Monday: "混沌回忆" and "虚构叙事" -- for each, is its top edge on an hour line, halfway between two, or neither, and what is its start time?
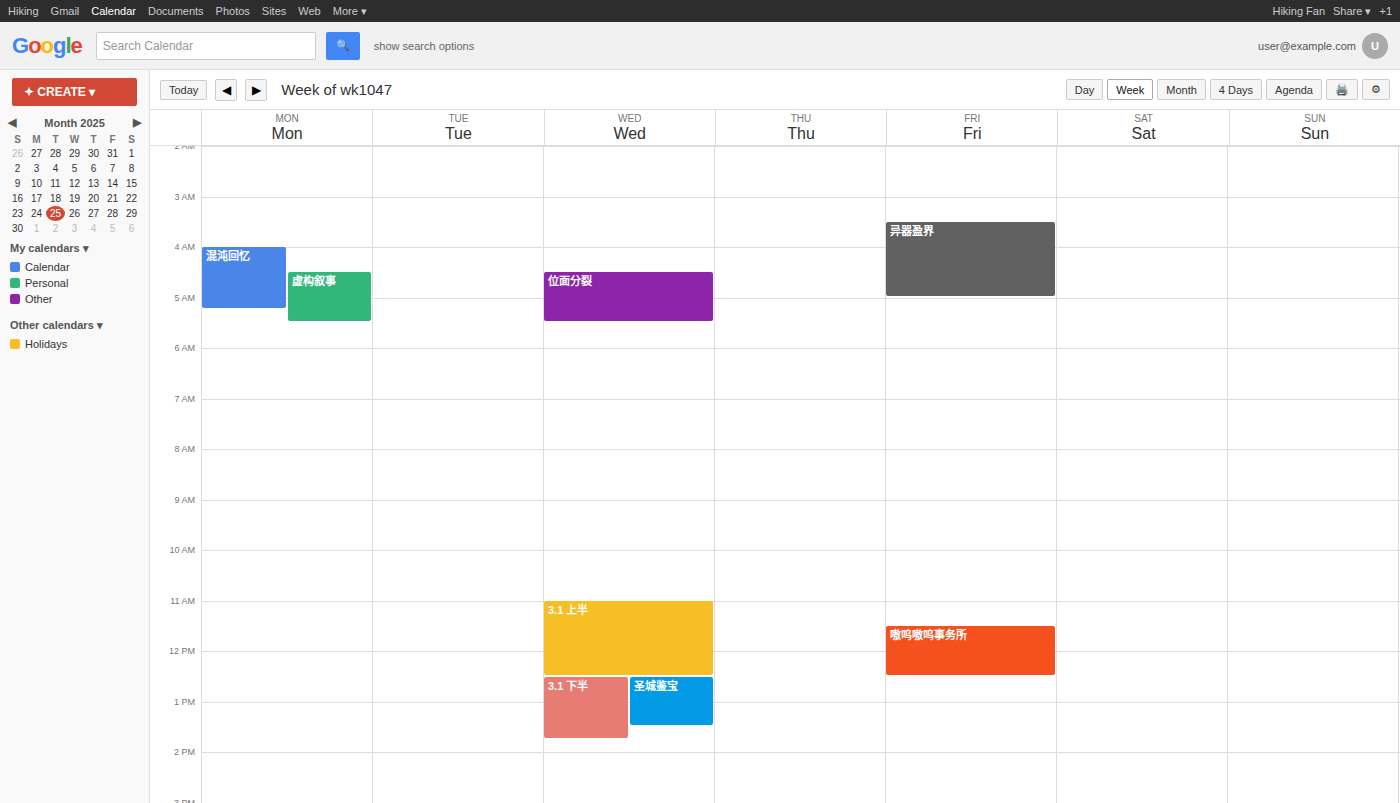
"混沌回忆": 04:00, exactly on the 04:00 line. "虚构叙事": 04:30, halfway between the 04:00 and 05:00 lines.